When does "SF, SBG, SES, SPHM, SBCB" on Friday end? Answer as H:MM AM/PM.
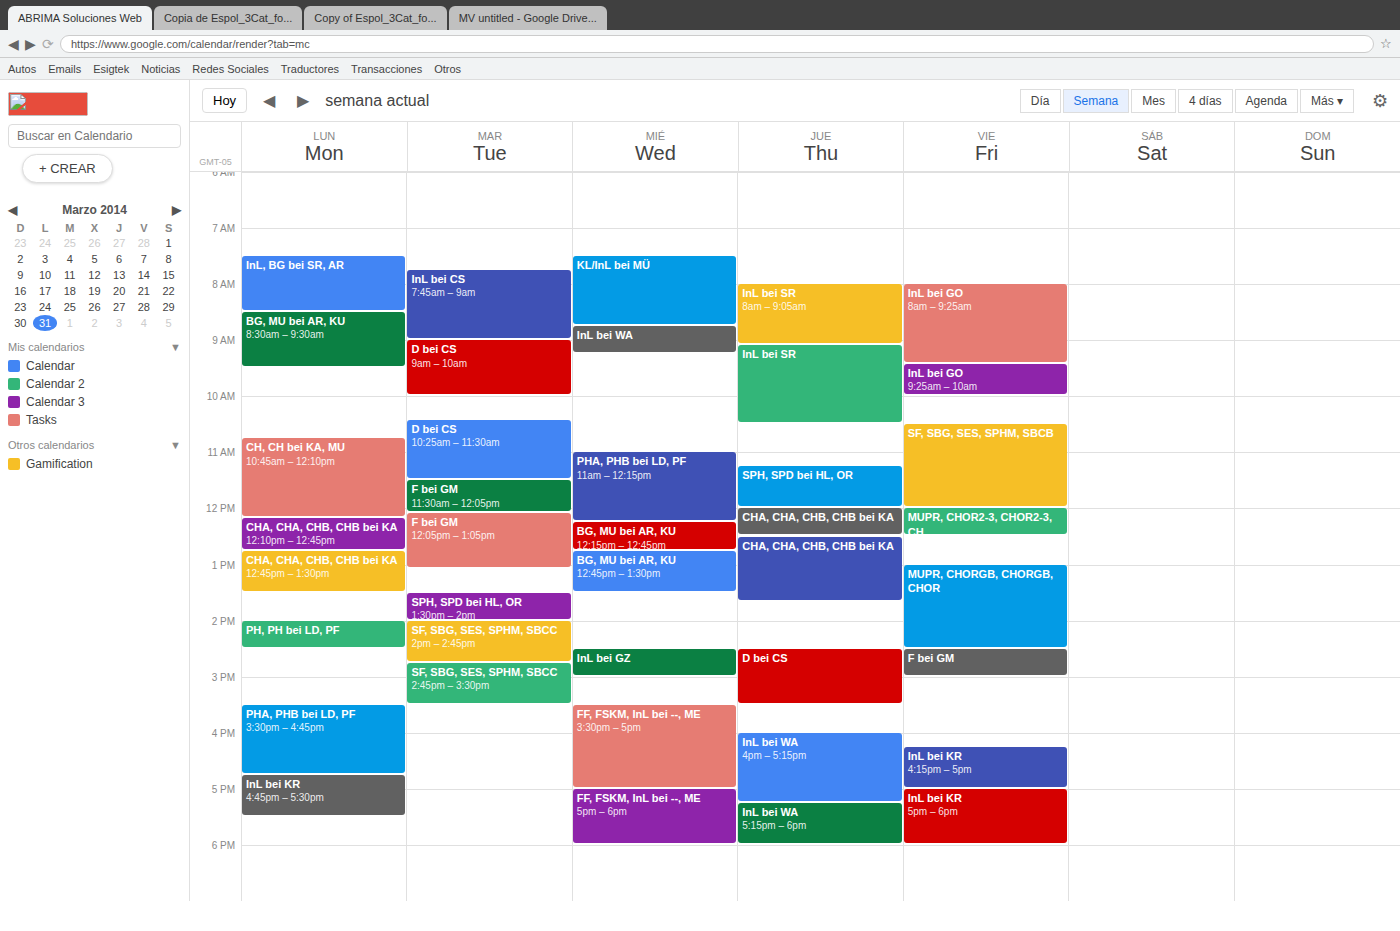
12:00 PM